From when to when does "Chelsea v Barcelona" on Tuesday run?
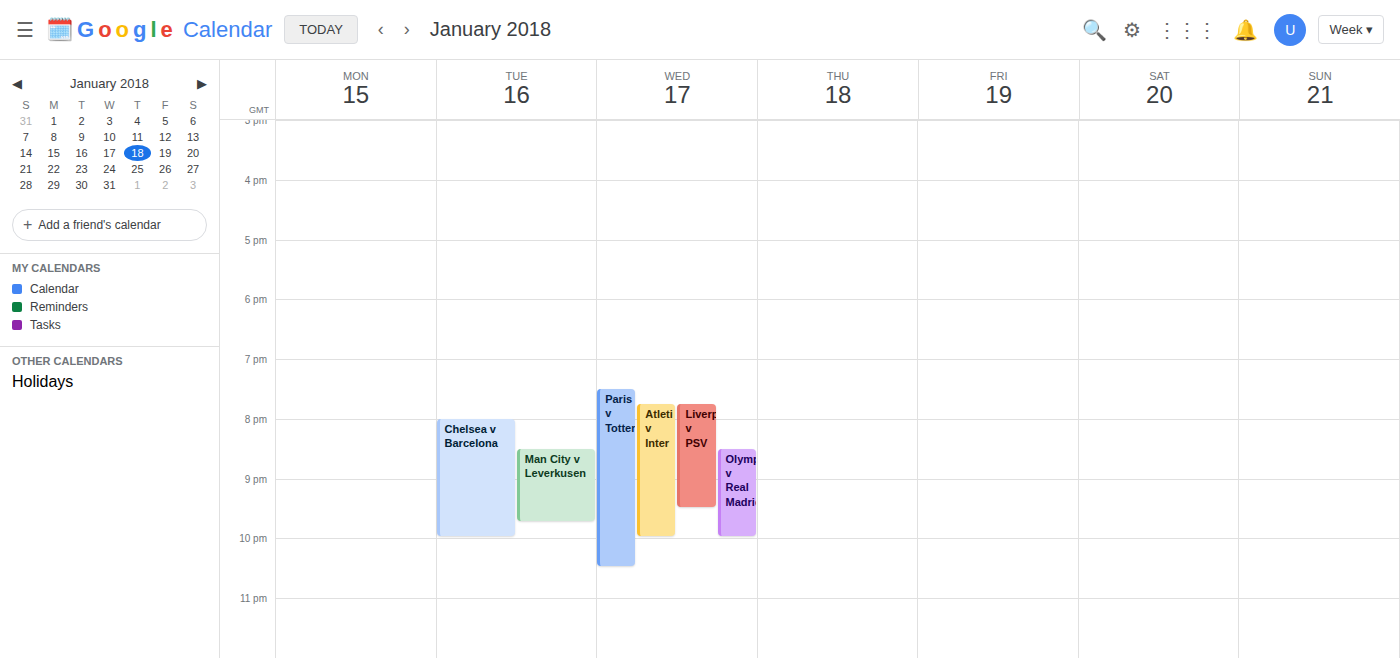
8:00 PM to 10:00 PM